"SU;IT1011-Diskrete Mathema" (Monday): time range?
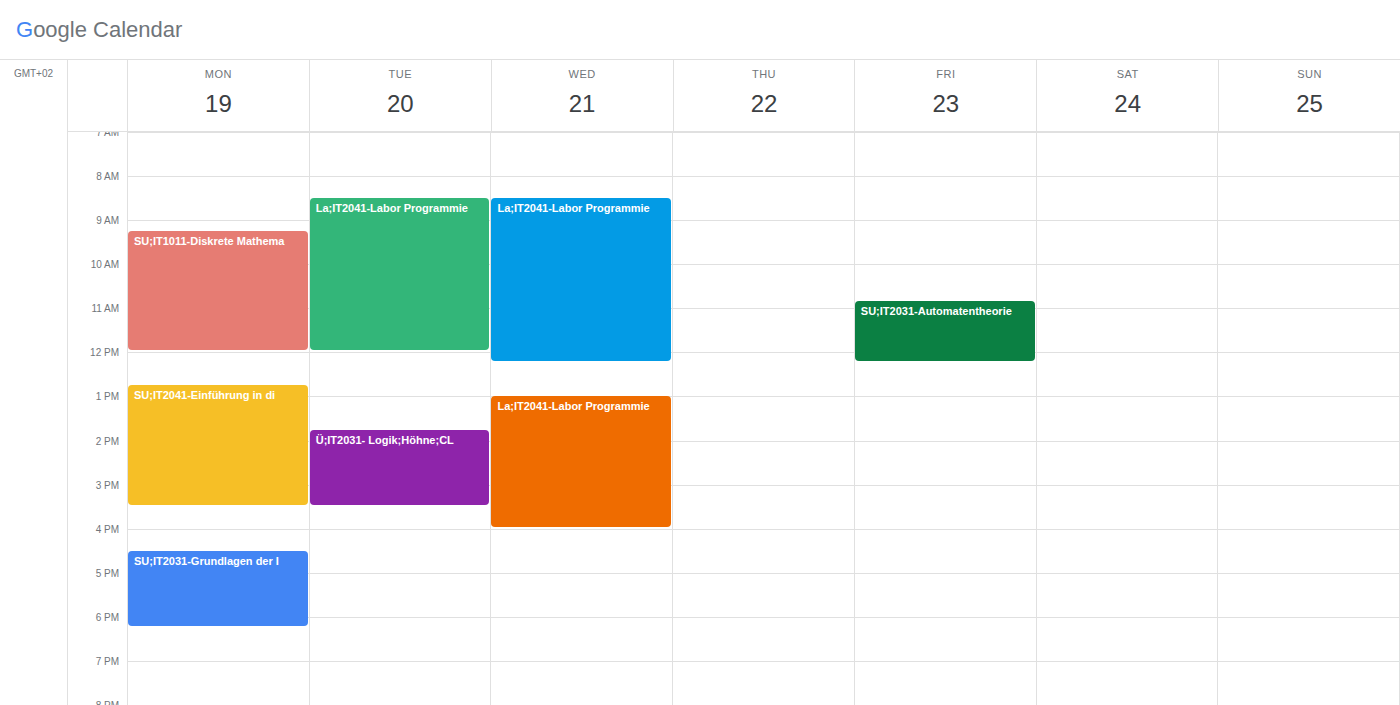
9:15 AM to 12:00 PM